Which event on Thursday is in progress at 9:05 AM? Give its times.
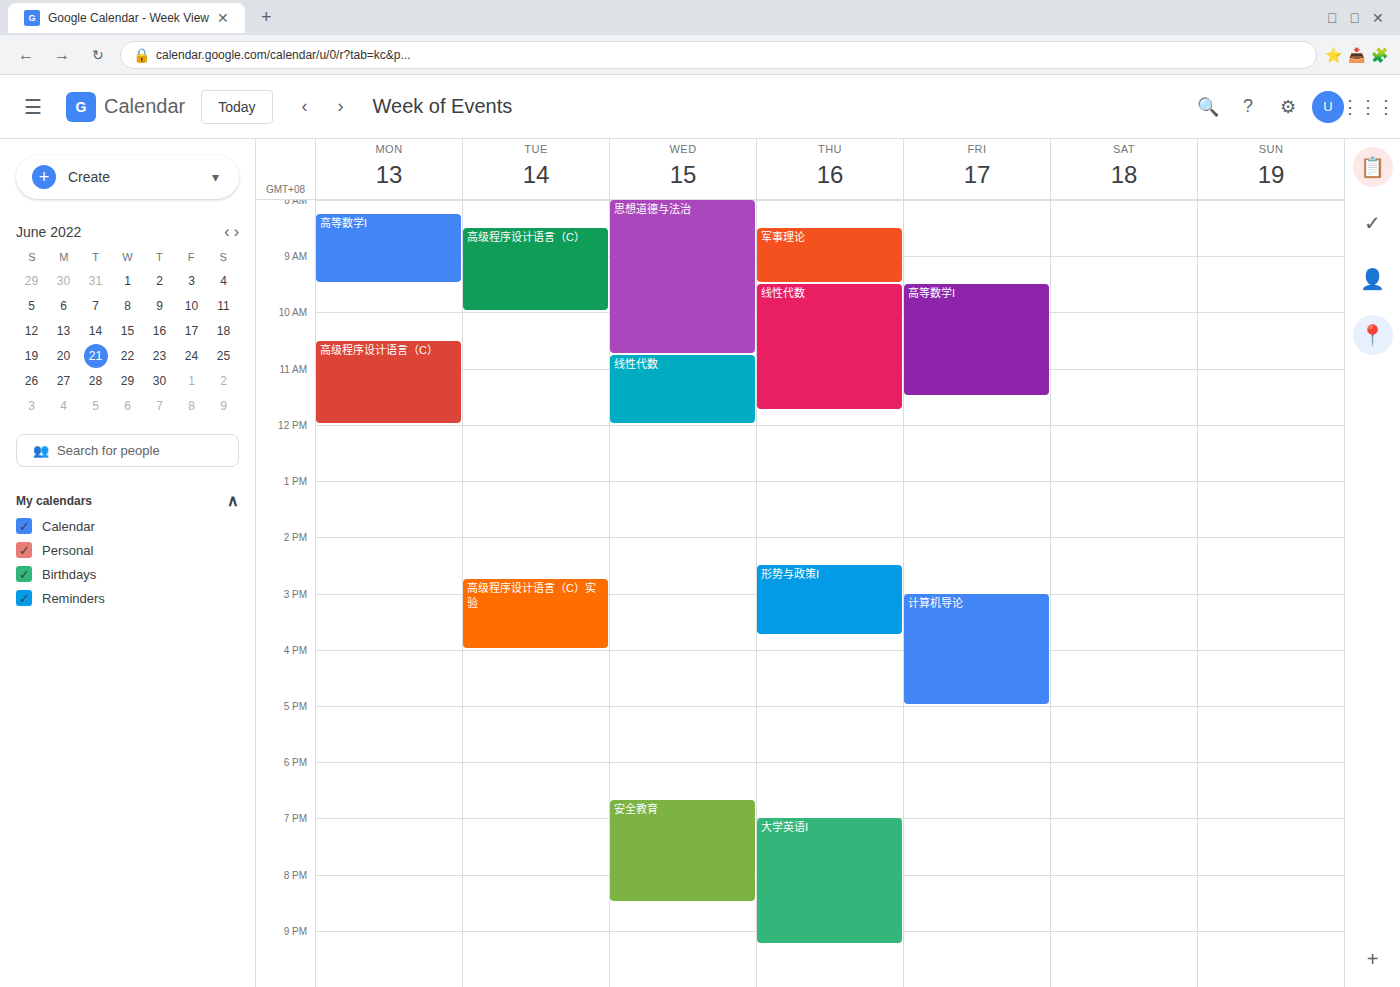
"军事理论", 8:30 AM to 9:30 AM